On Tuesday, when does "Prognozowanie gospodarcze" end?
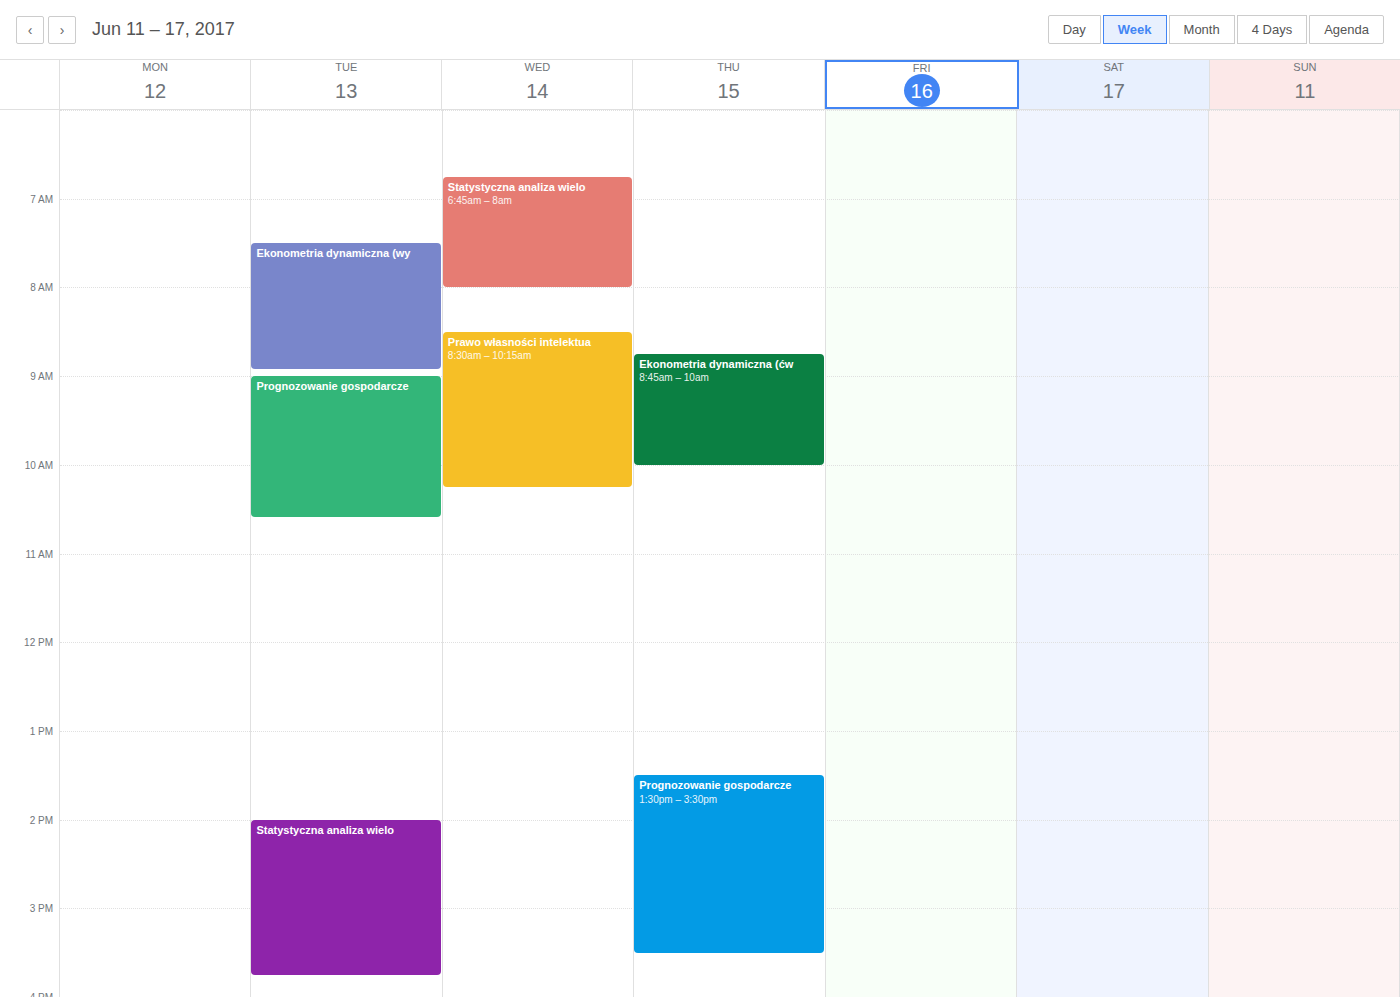
10:35 AM